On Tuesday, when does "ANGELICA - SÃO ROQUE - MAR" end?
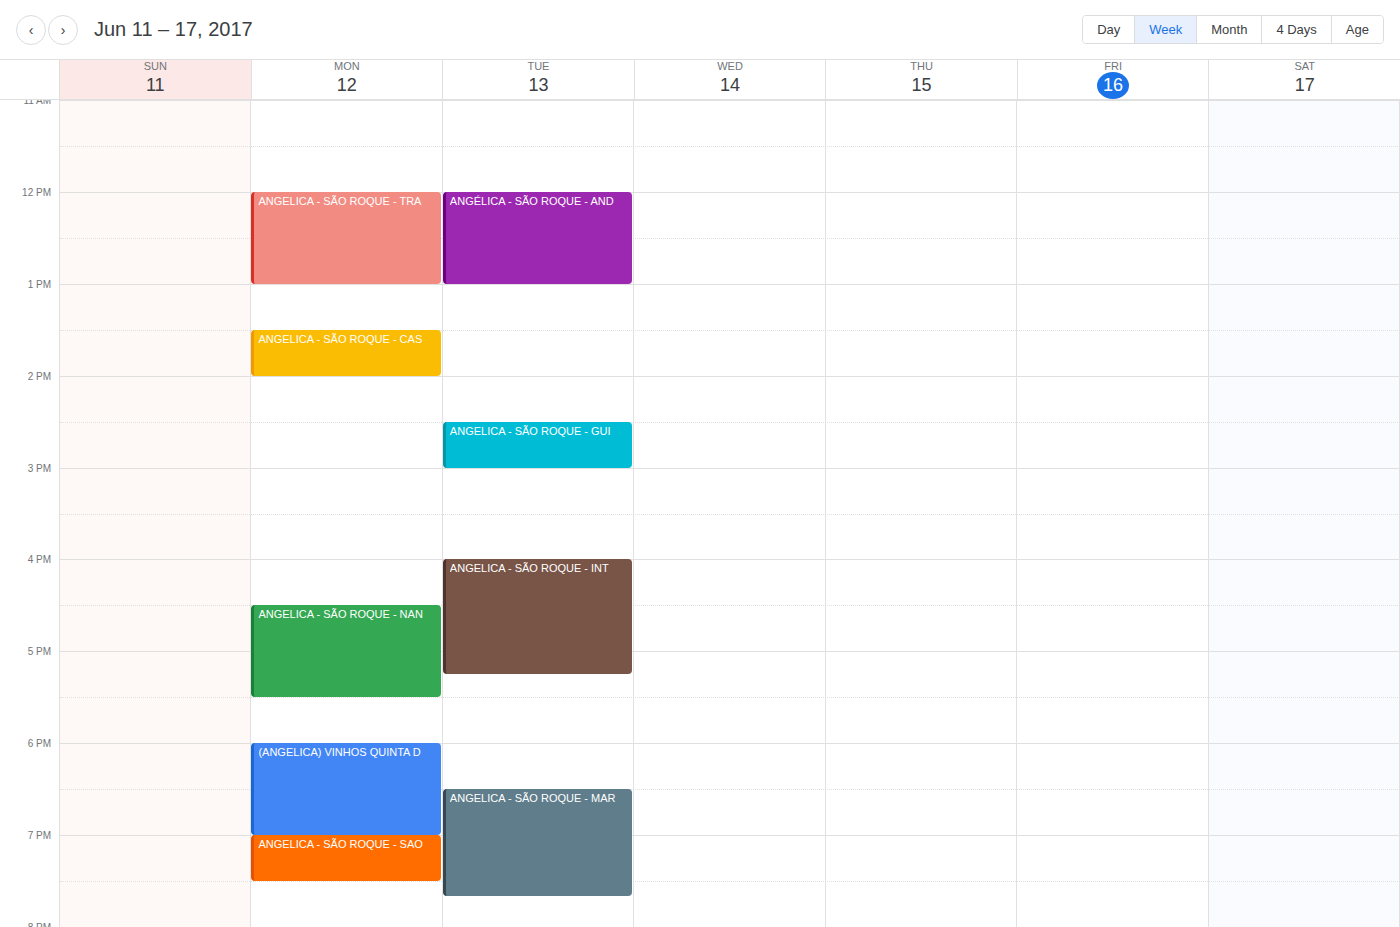
7:40 PM